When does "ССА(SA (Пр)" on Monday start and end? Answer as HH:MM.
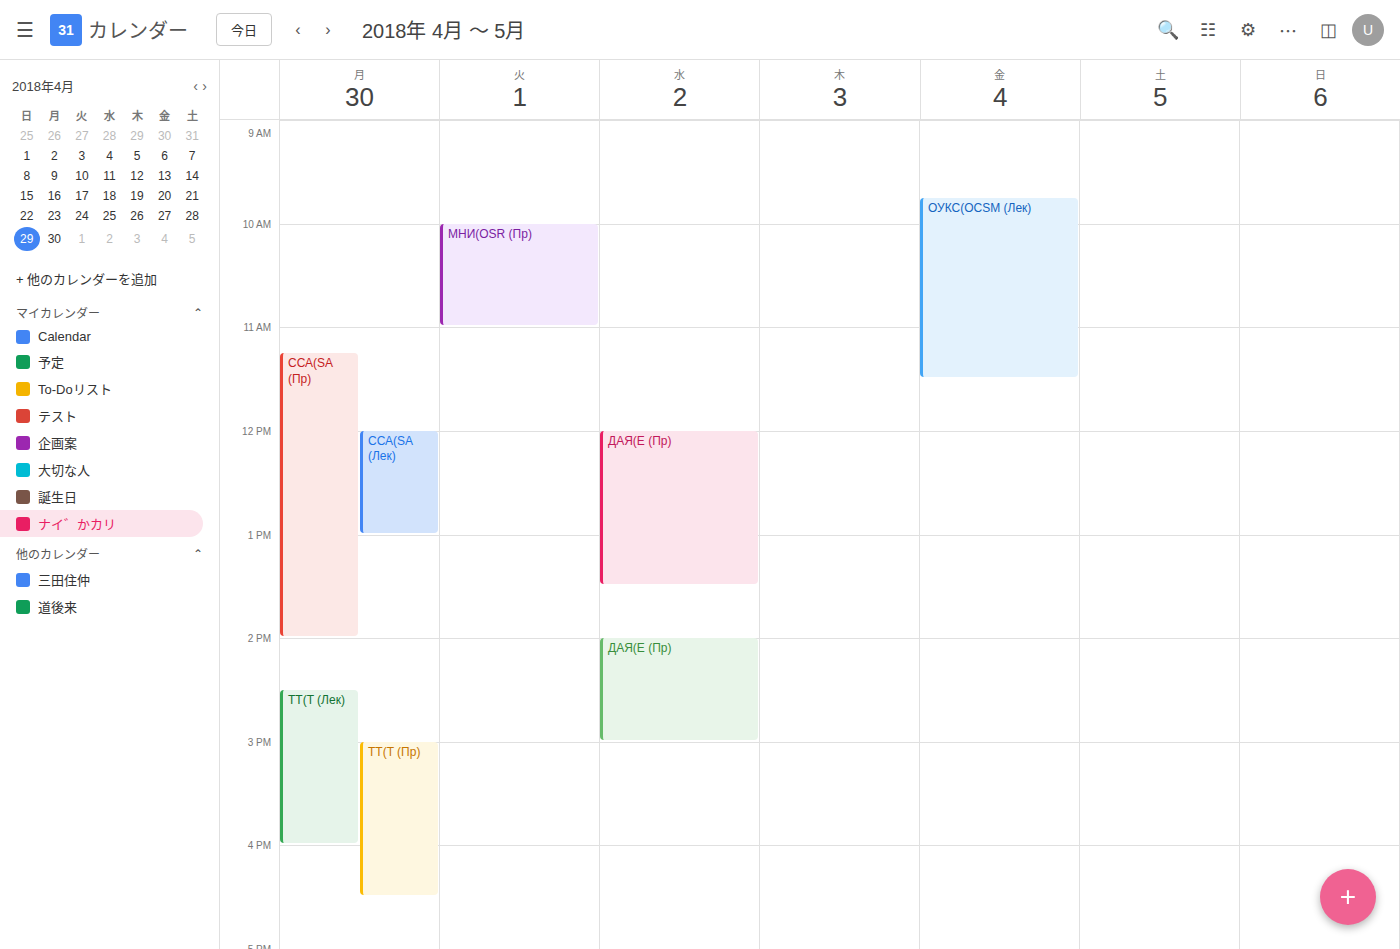
11:15 to 14:00